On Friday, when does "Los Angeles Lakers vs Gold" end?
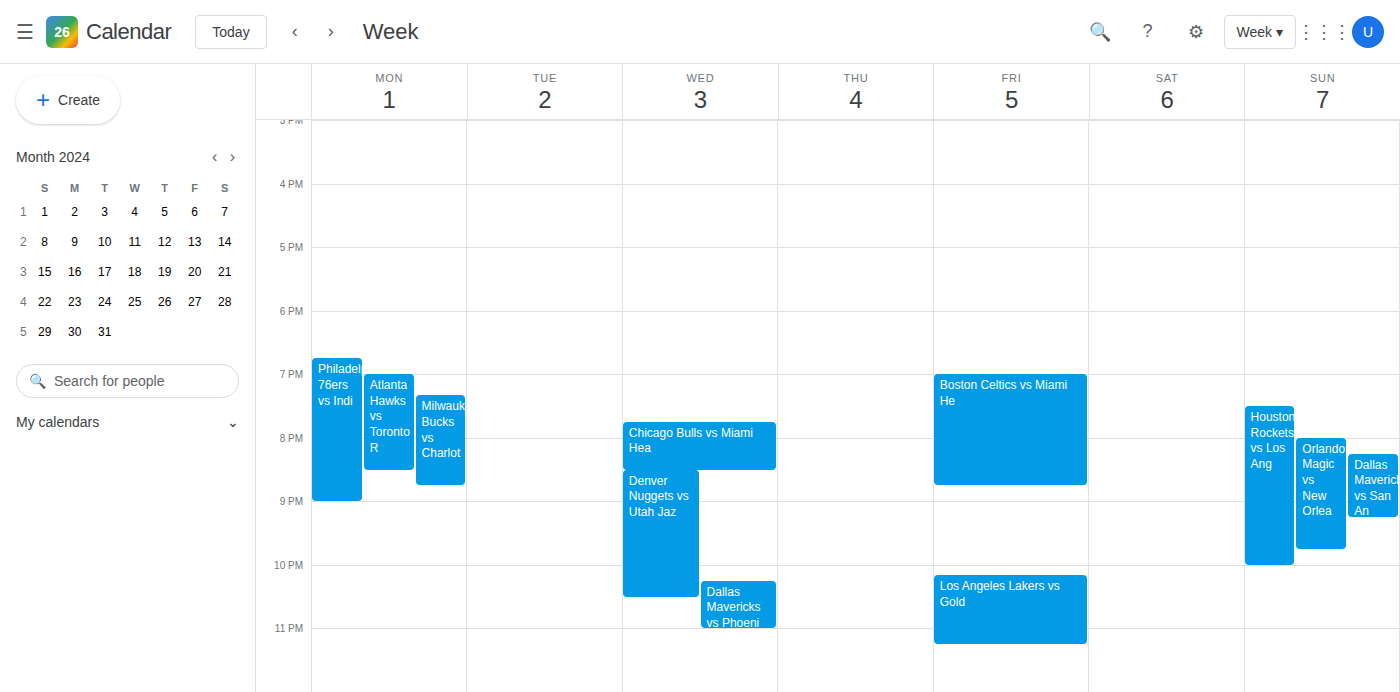
11:15 PM